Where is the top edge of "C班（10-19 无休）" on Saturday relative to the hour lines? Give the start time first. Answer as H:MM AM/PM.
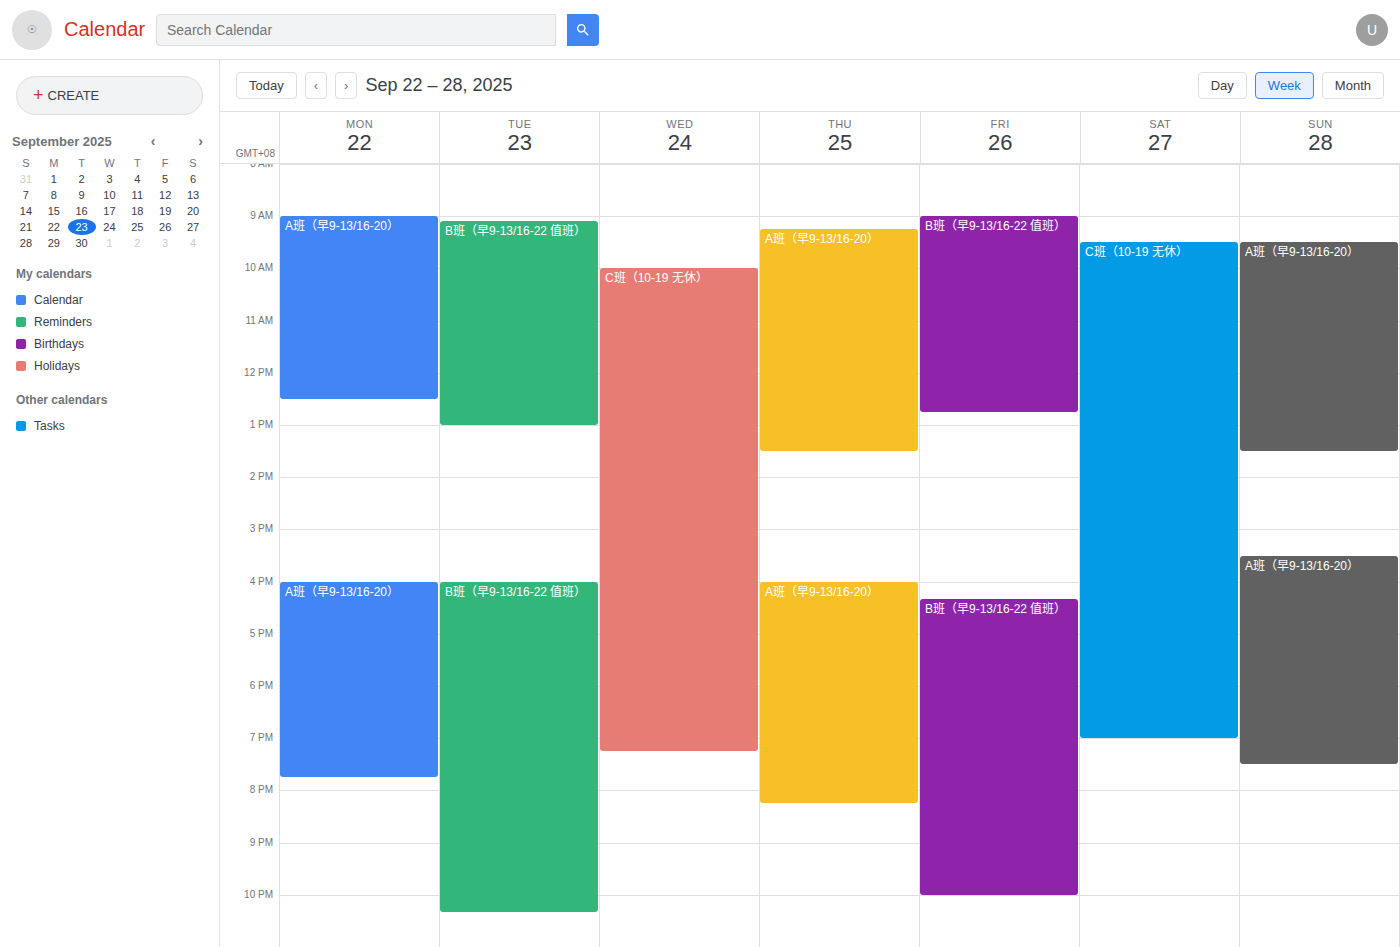
9:30 AM -- halfway between the 9 AM and 10 AM lines.